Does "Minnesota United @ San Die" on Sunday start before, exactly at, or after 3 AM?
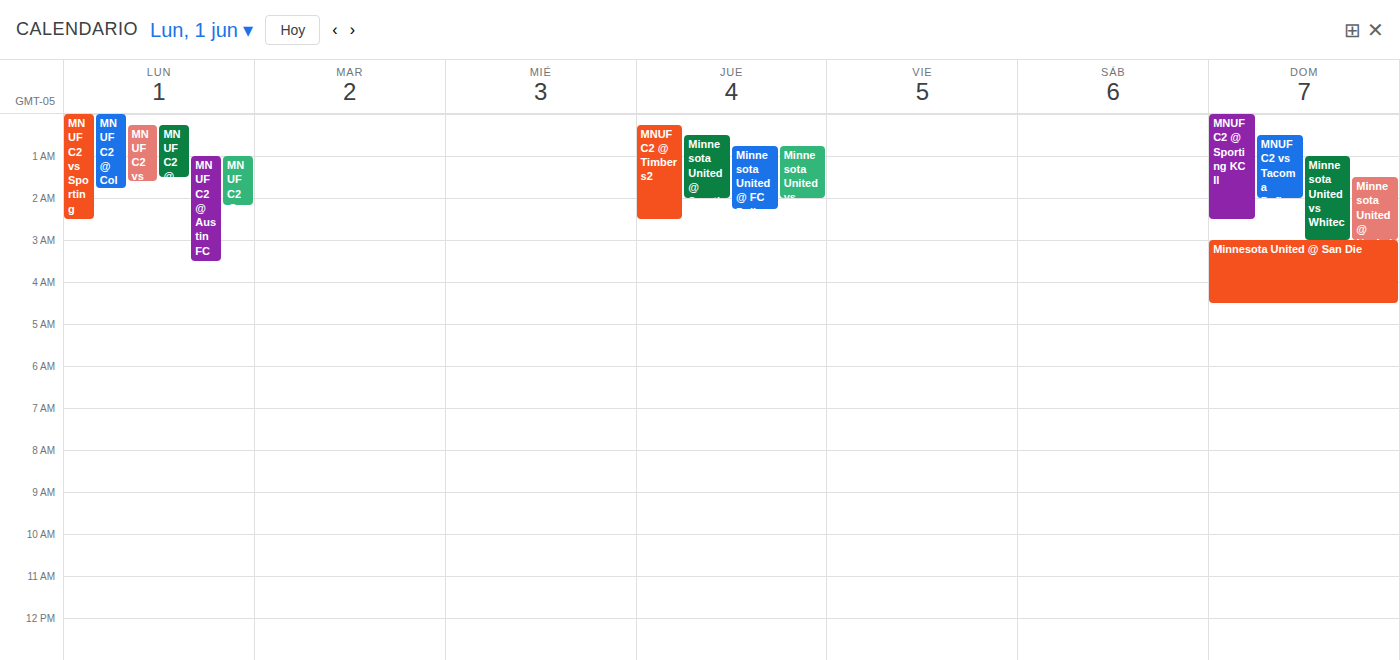
3:00 AM -- exactly at 3 AM, on the 3 AM line.